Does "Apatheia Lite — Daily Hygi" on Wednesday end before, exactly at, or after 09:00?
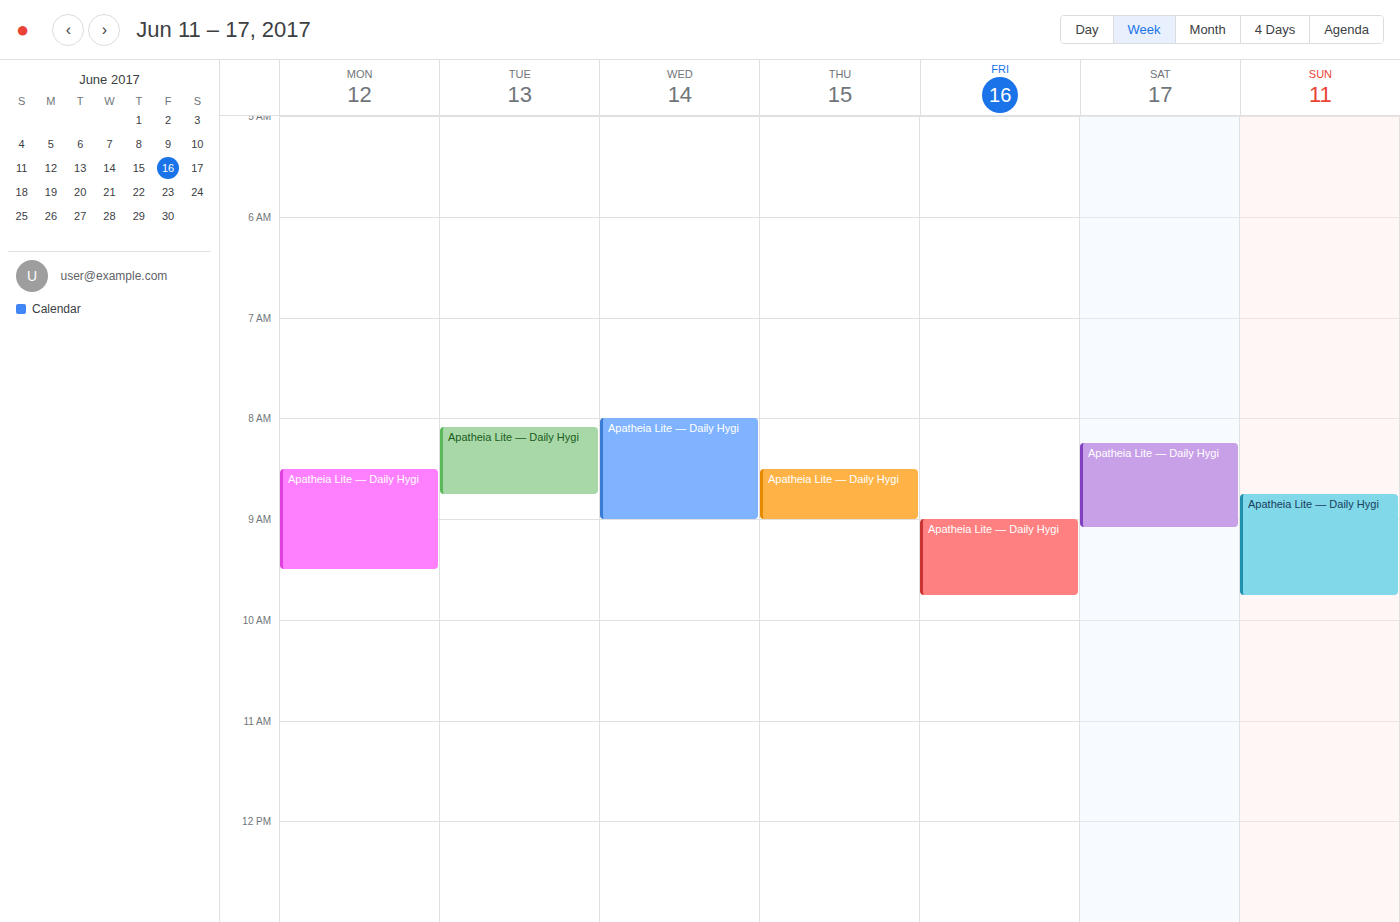
09:00 -- exactly at 09:00, on the 09:00 line.